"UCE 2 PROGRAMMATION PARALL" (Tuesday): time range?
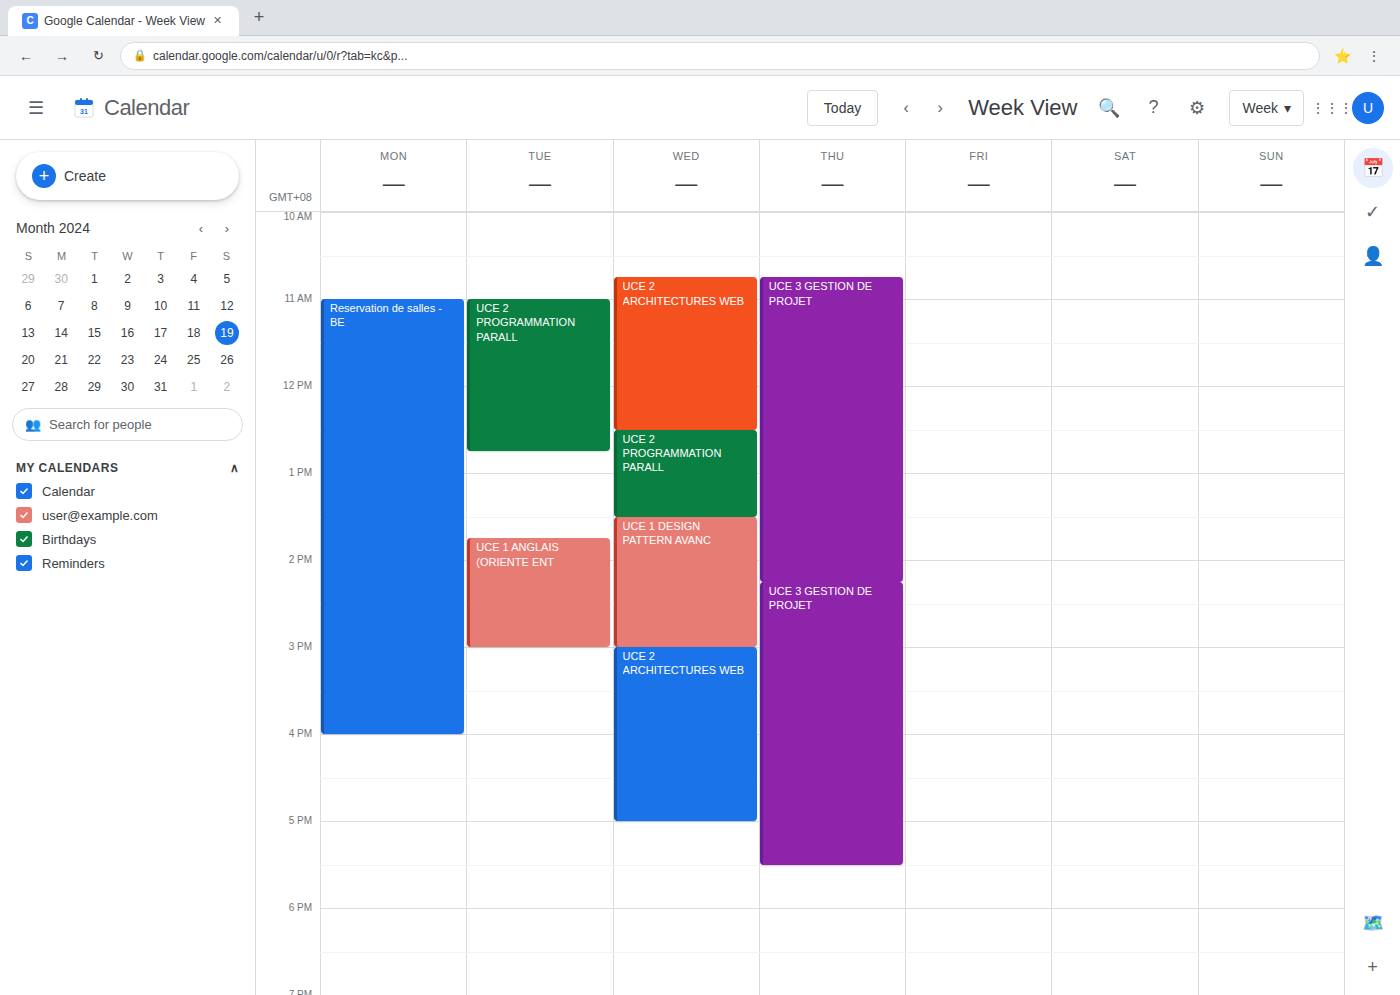
11:00 AM to 12:45 PM